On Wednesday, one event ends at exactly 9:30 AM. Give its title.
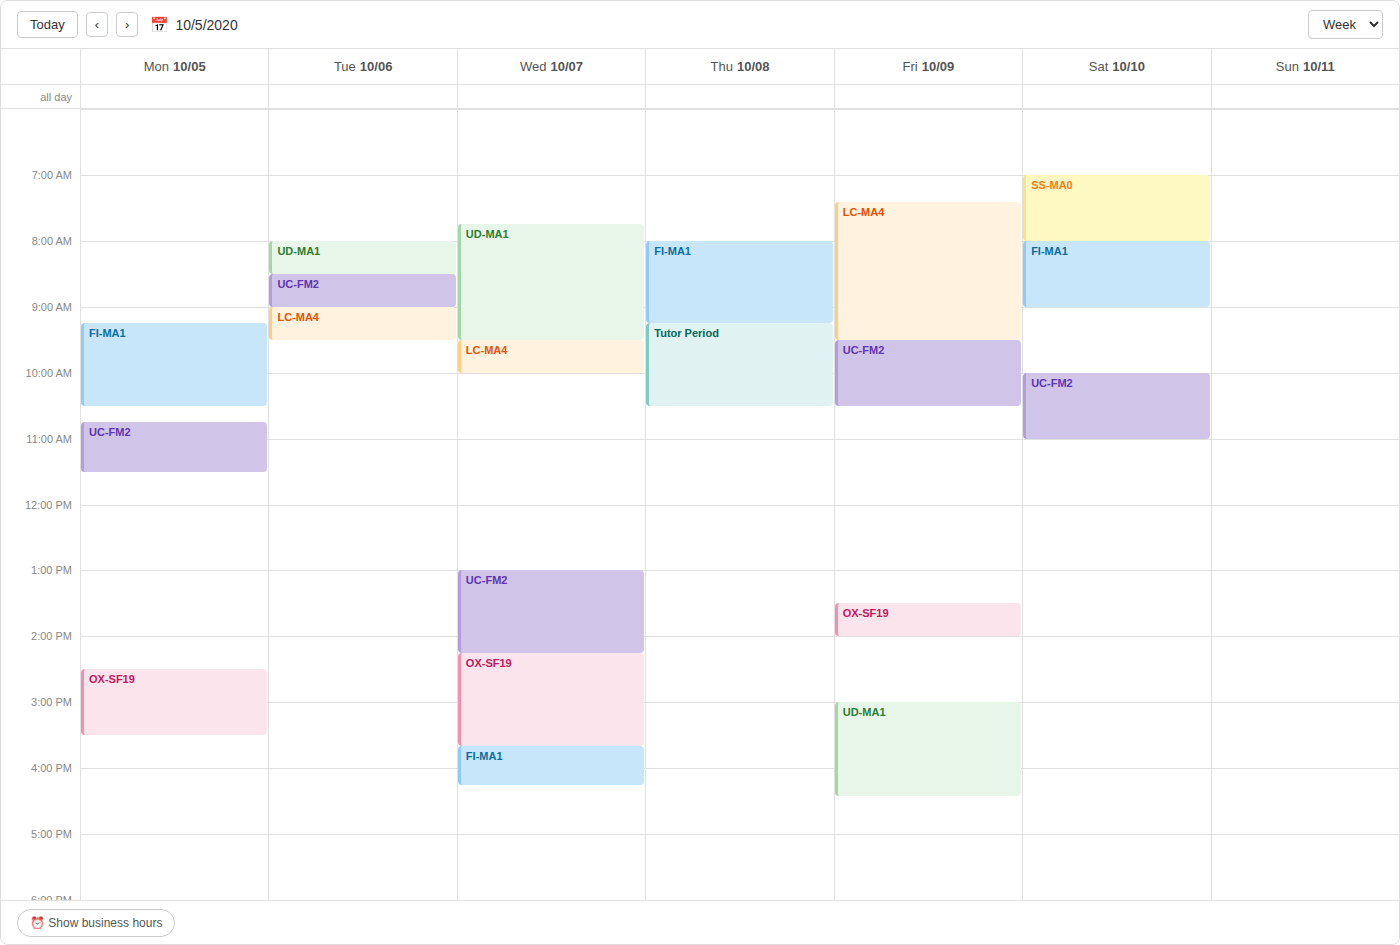
"UD-MA1"